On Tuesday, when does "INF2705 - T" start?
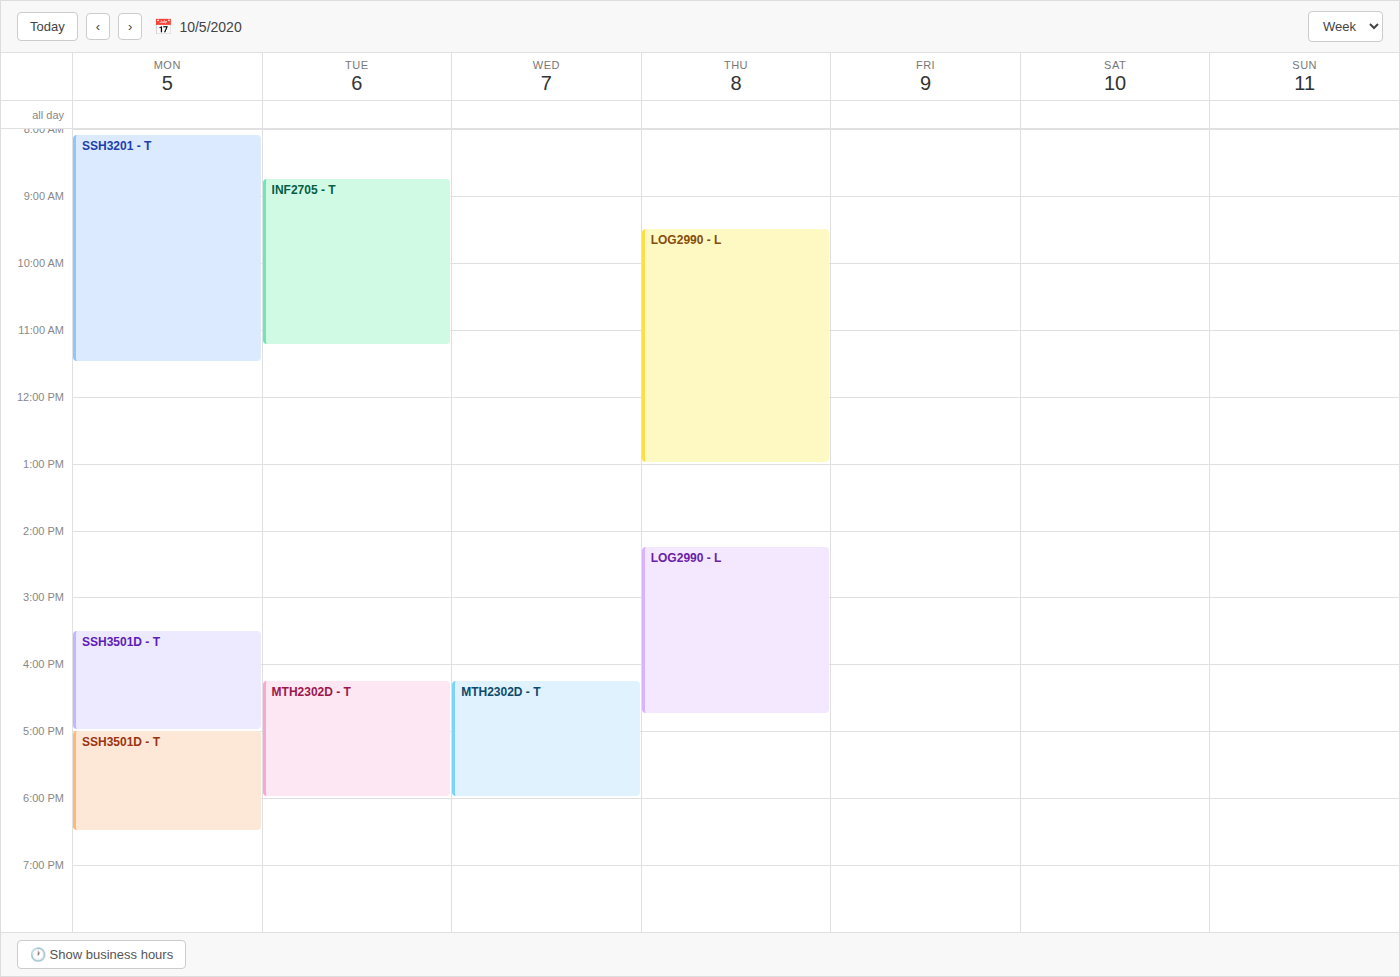
08:45